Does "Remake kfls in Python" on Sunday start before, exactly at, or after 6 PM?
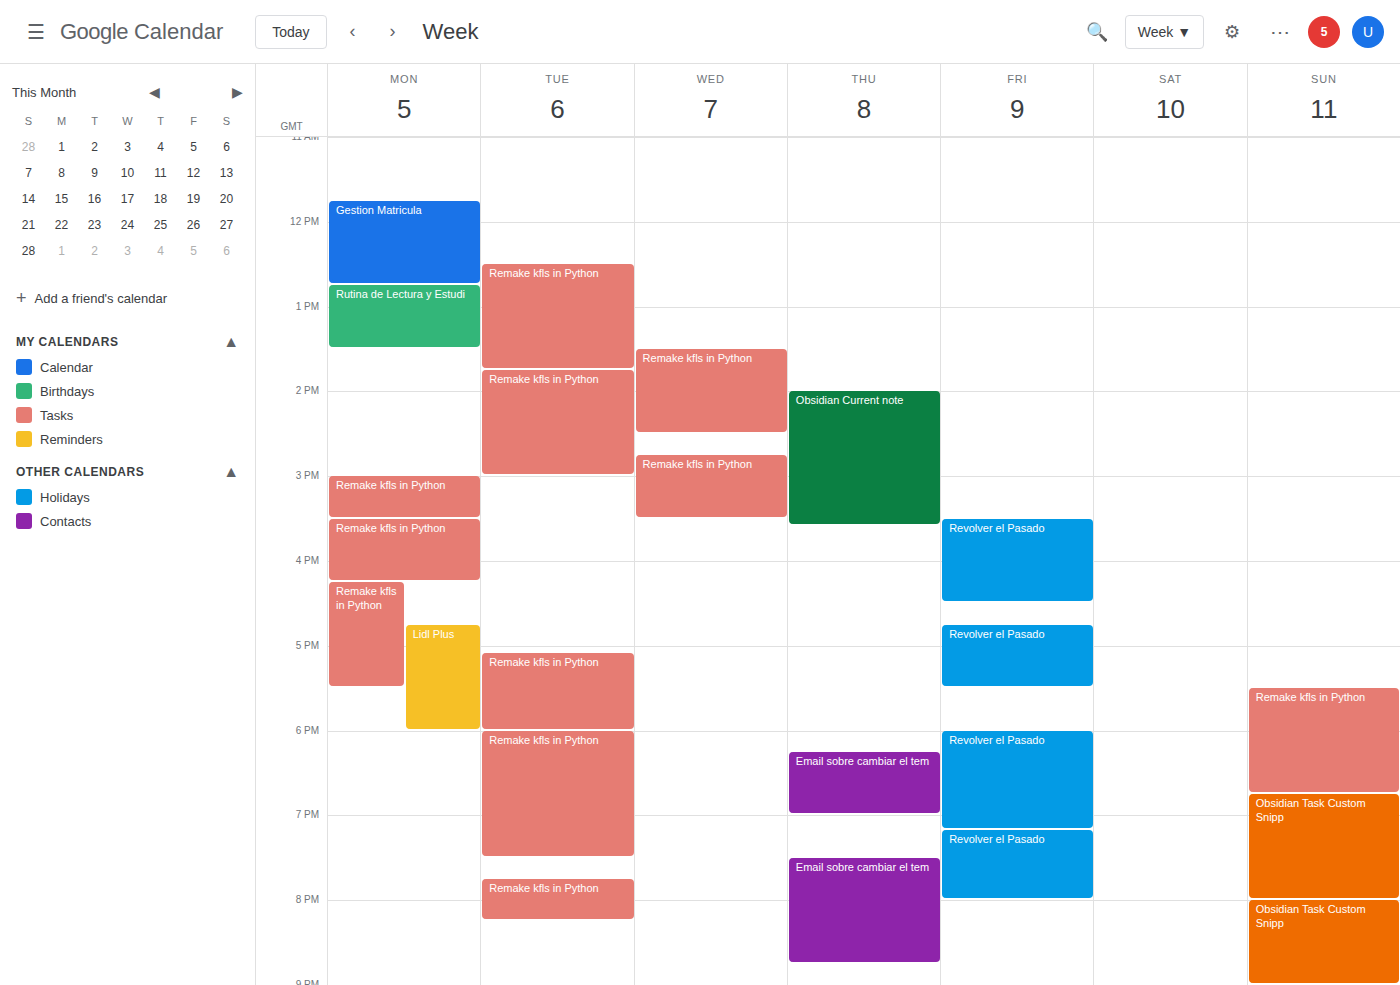
5:30 PM -- before 6 PM, 30 minutes above the 6 PM line.